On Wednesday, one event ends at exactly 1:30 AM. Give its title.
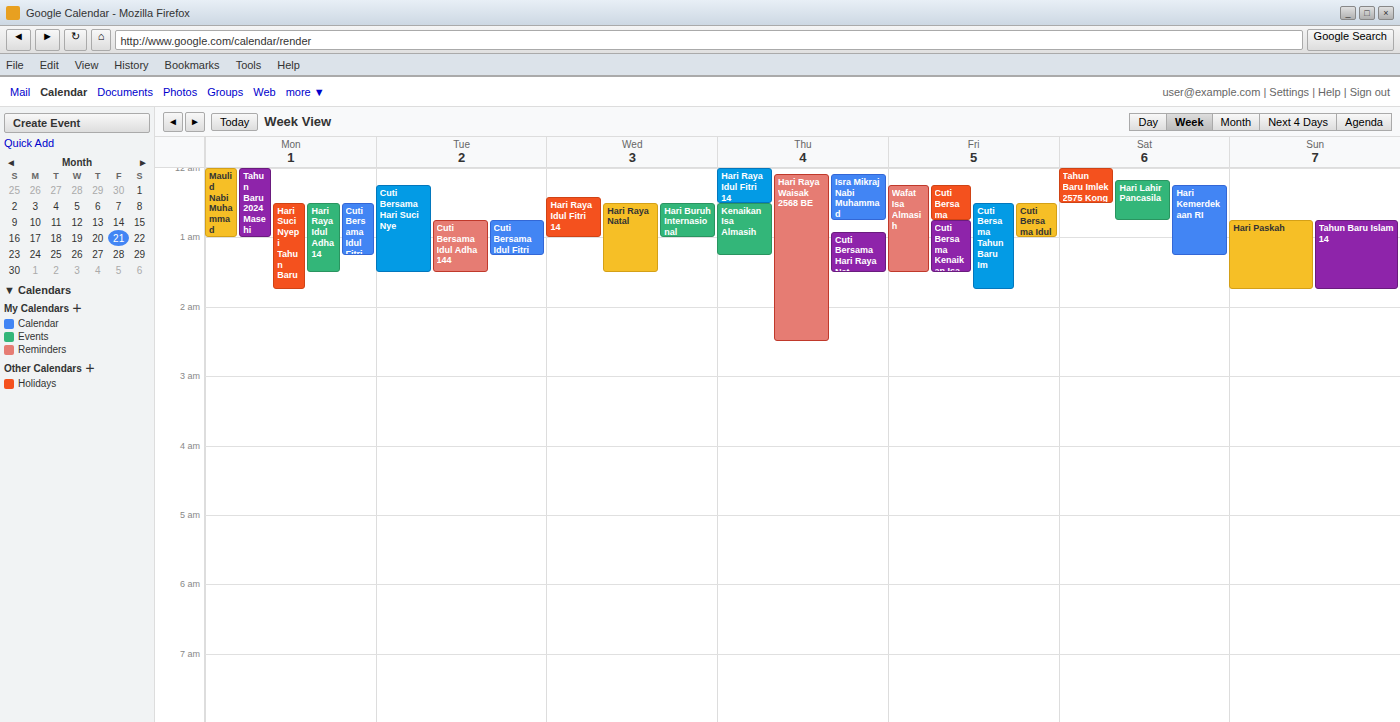
"Hari Raya Natal"